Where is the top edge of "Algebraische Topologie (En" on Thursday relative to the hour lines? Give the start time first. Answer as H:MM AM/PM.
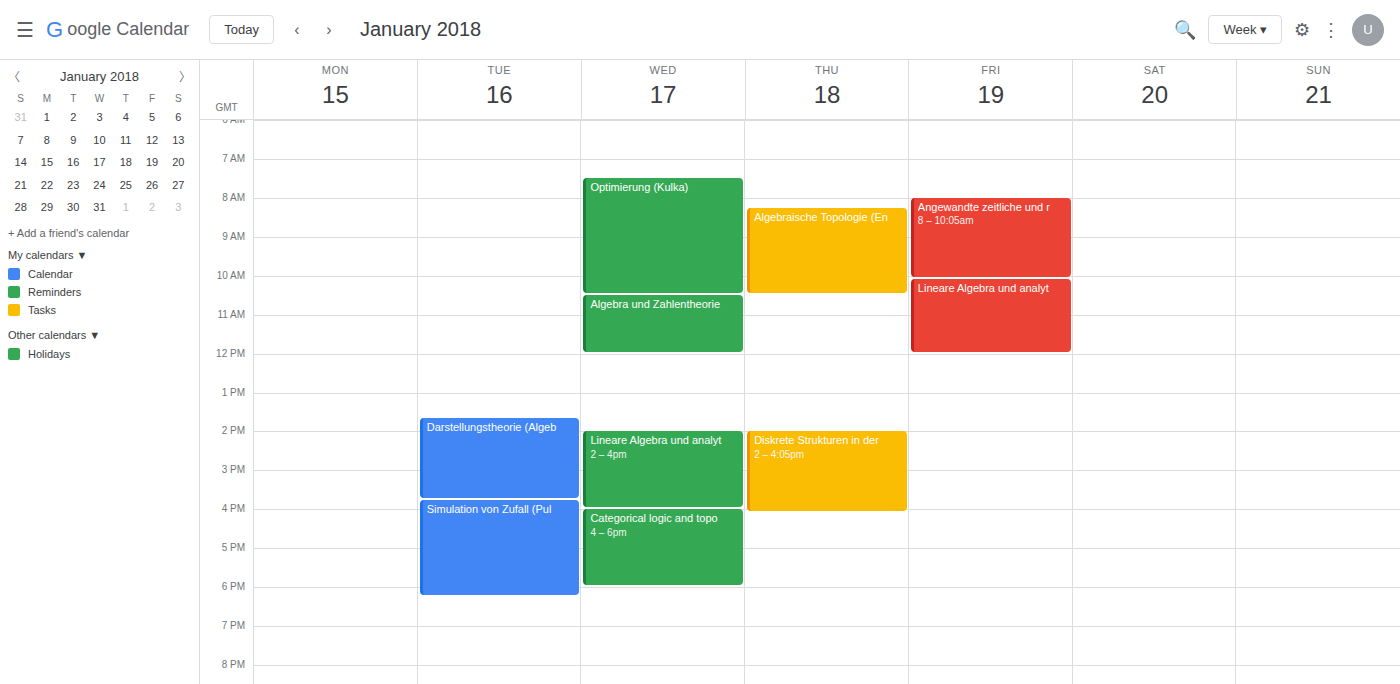
8:15 AM -- neither: a quarter of the way from the 8 AM line to the 9 AM line.